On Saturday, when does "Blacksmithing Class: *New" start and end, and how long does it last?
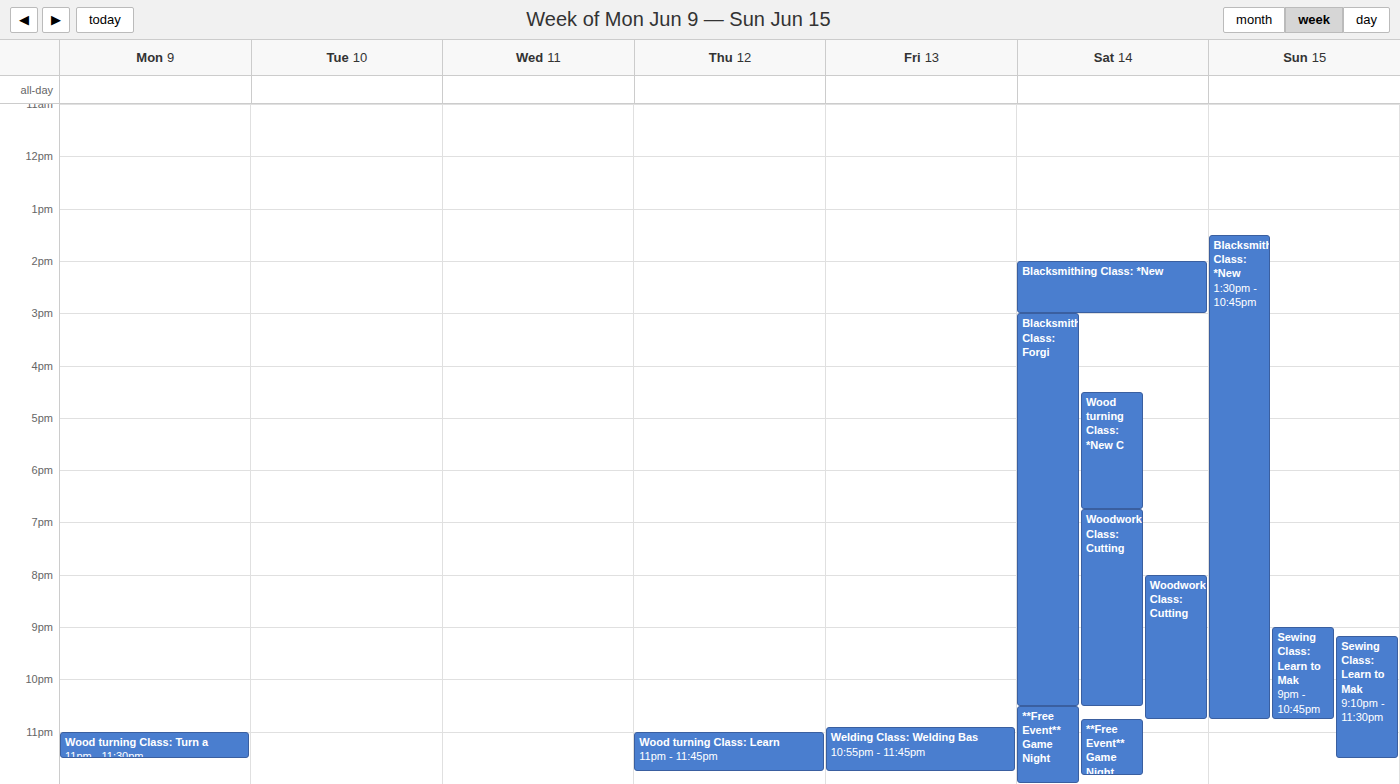
2:00 PM to 3:00 PM, 1 hour